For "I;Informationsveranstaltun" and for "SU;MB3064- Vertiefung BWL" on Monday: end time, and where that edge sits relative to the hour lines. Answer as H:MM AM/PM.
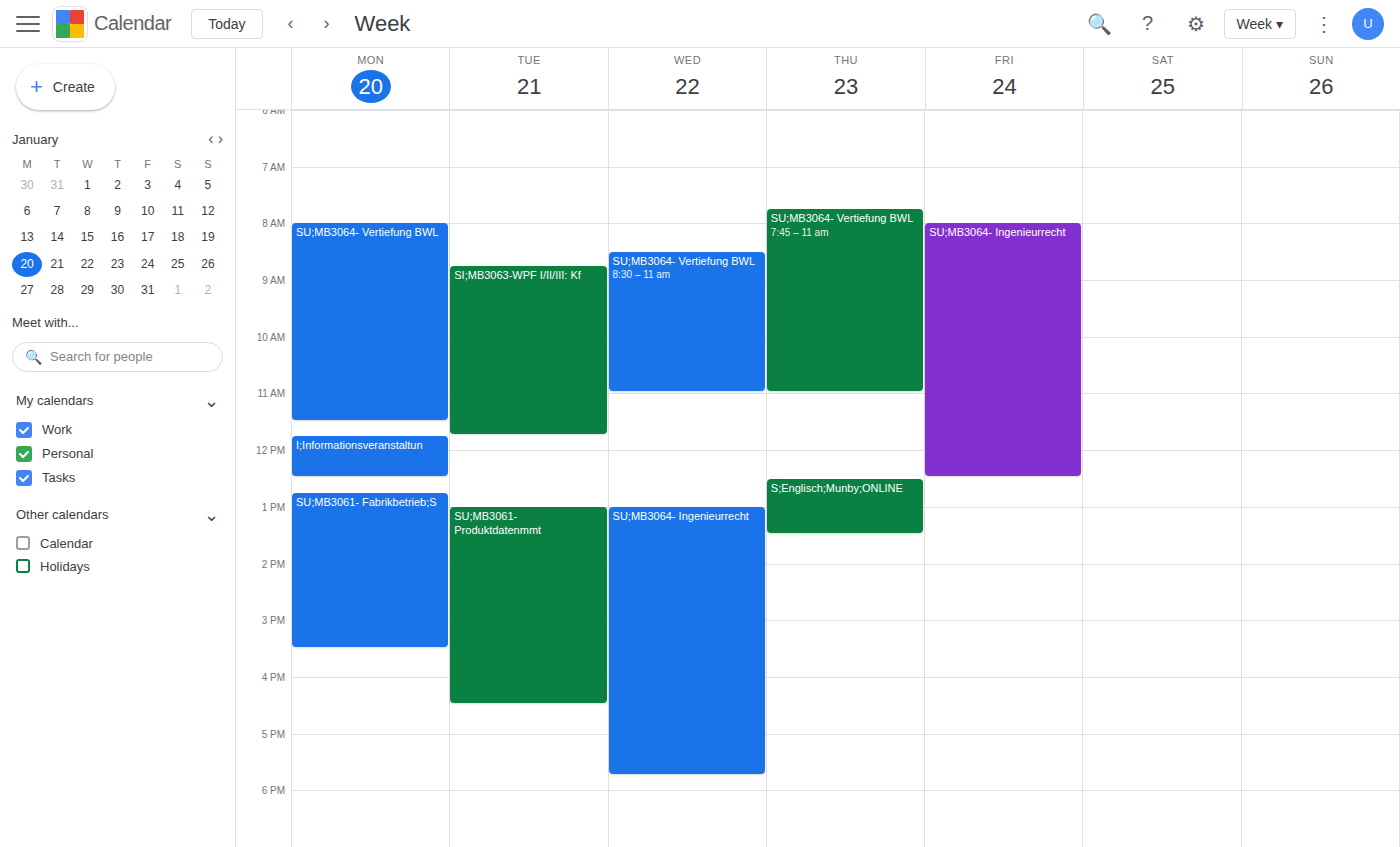
"I;Informationsveranstaltun": 12:30 PM, halfway between the 12 PM and 1 PM lines. "SU;MB3064- Vertiefung BWL": 11:30 AM, halfway between the 11 AM and 12 PM lines.